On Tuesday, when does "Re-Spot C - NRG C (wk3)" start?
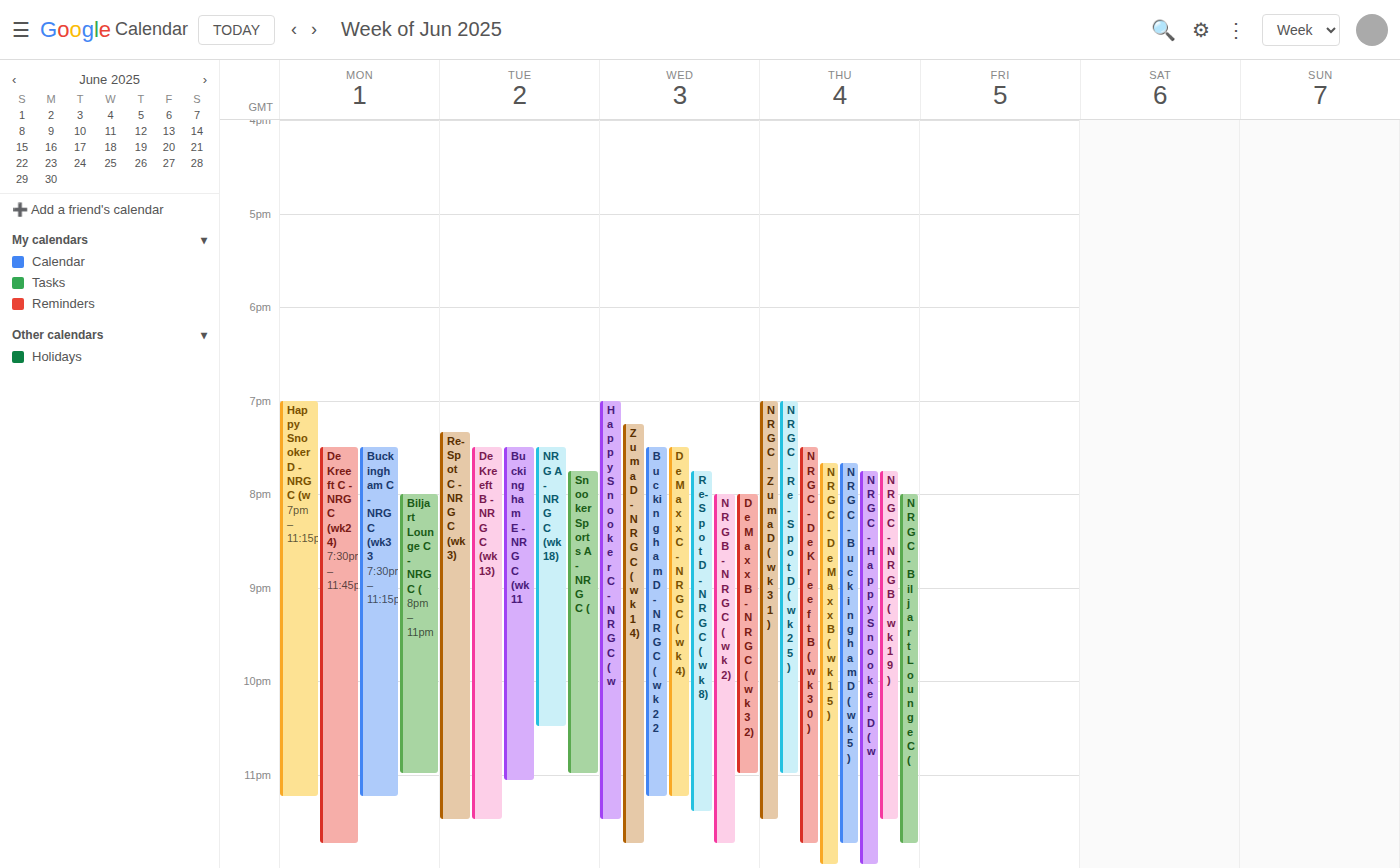
7:20 PM